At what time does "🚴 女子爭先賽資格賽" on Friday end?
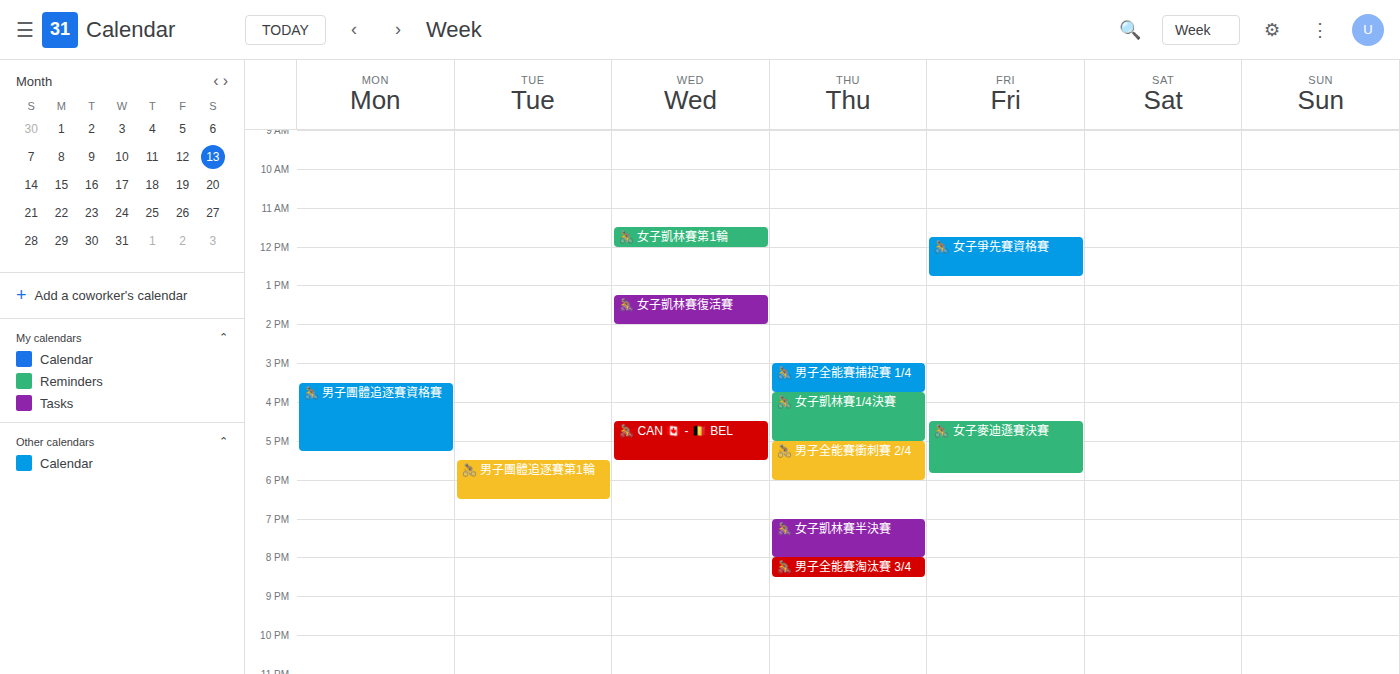
12:45 PM